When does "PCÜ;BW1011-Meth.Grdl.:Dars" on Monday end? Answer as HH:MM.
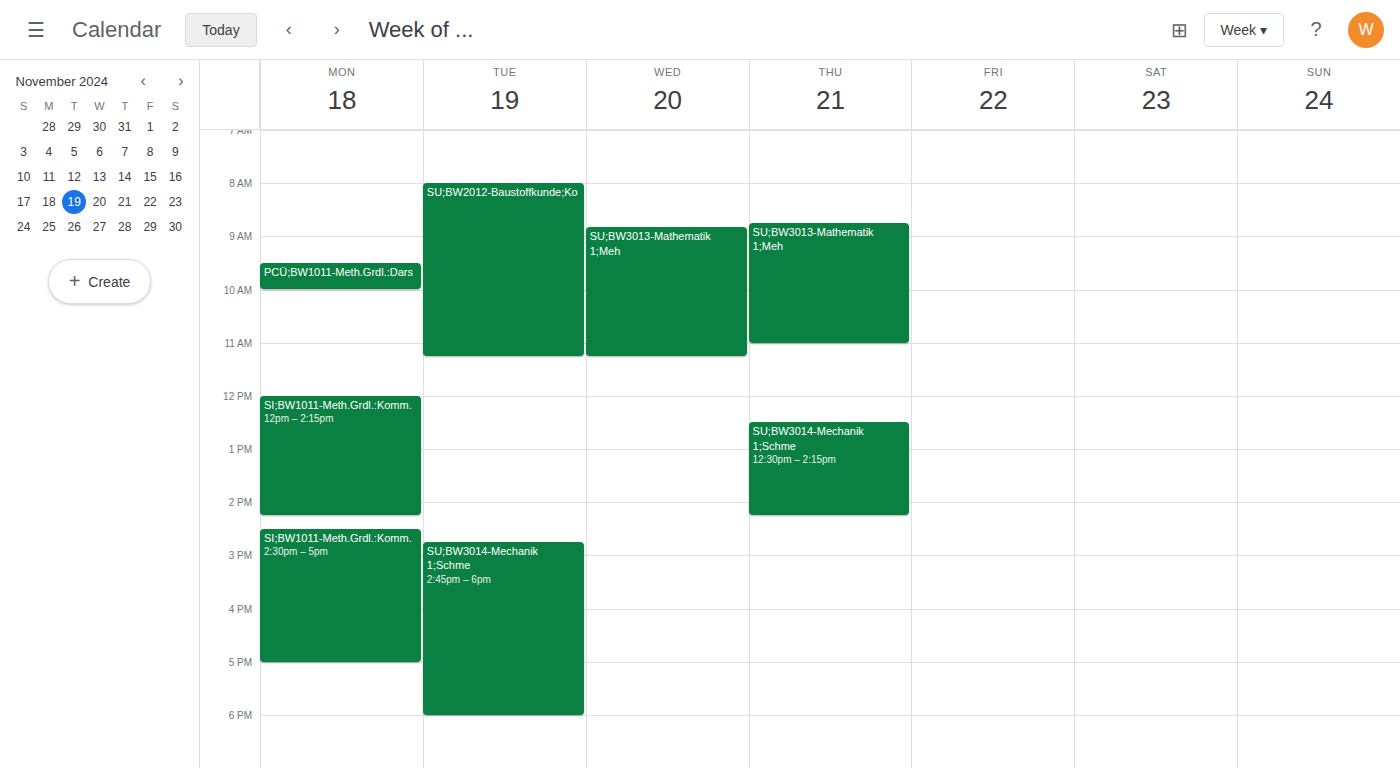
10:00